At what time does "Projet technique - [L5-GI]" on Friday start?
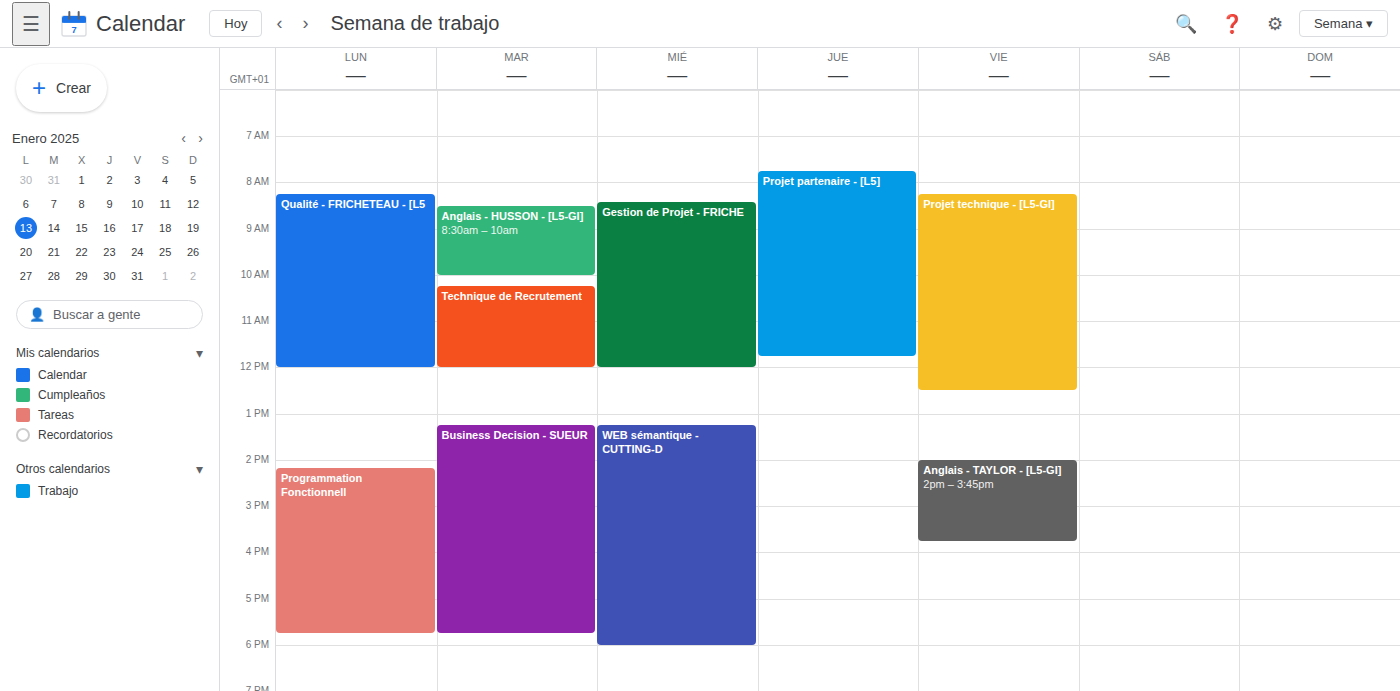
8:15 AM